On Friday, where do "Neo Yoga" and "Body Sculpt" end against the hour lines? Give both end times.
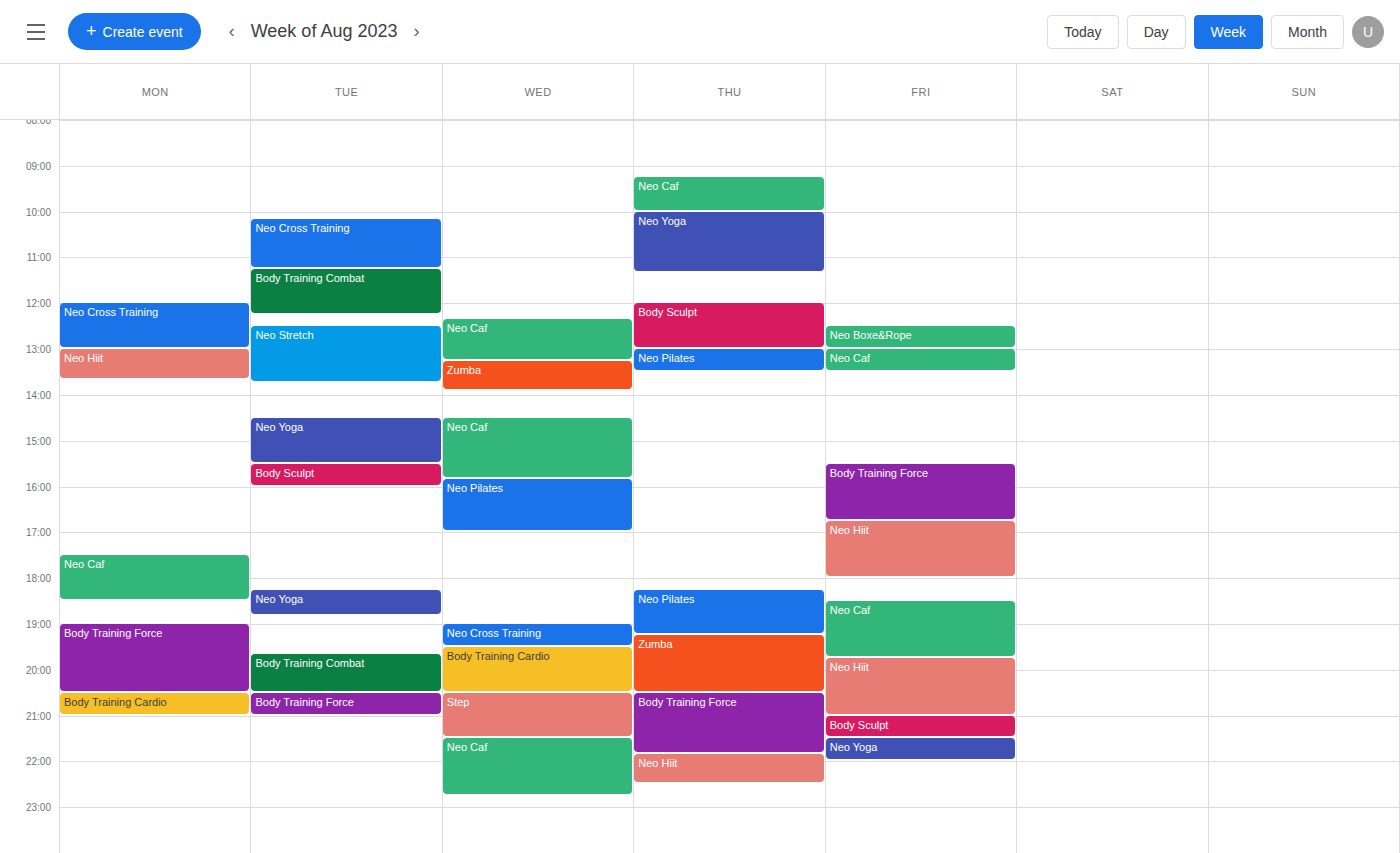
"Neo Yoga": 22:00, exactly on the 22:00 line. "Body Sculpt": 21:30, halfway between the 21:00 and 22:00 lines.